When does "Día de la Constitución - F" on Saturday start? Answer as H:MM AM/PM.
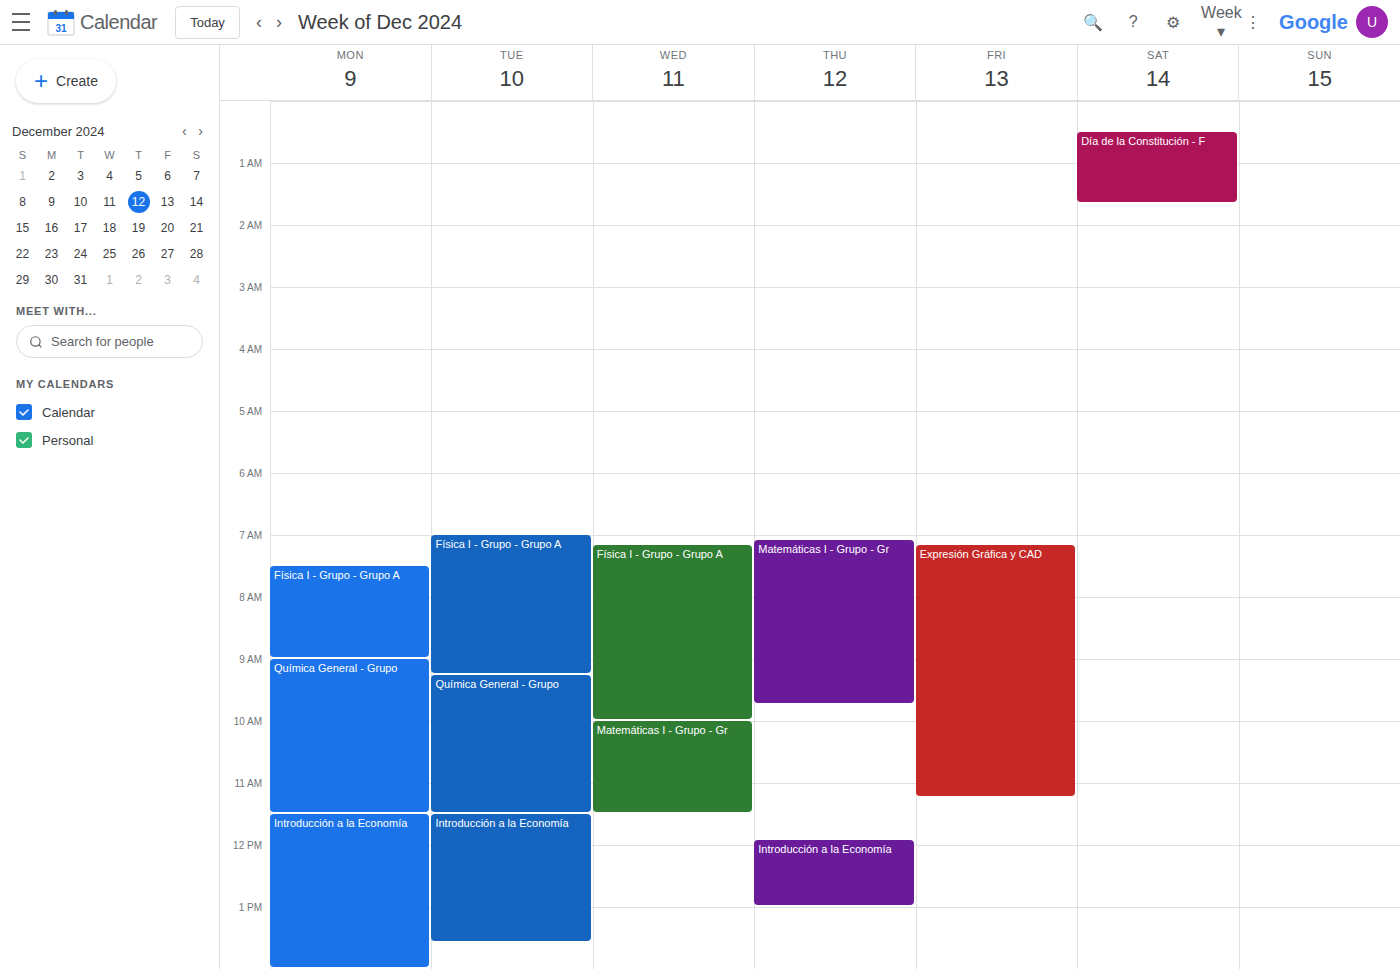
12:30 AM